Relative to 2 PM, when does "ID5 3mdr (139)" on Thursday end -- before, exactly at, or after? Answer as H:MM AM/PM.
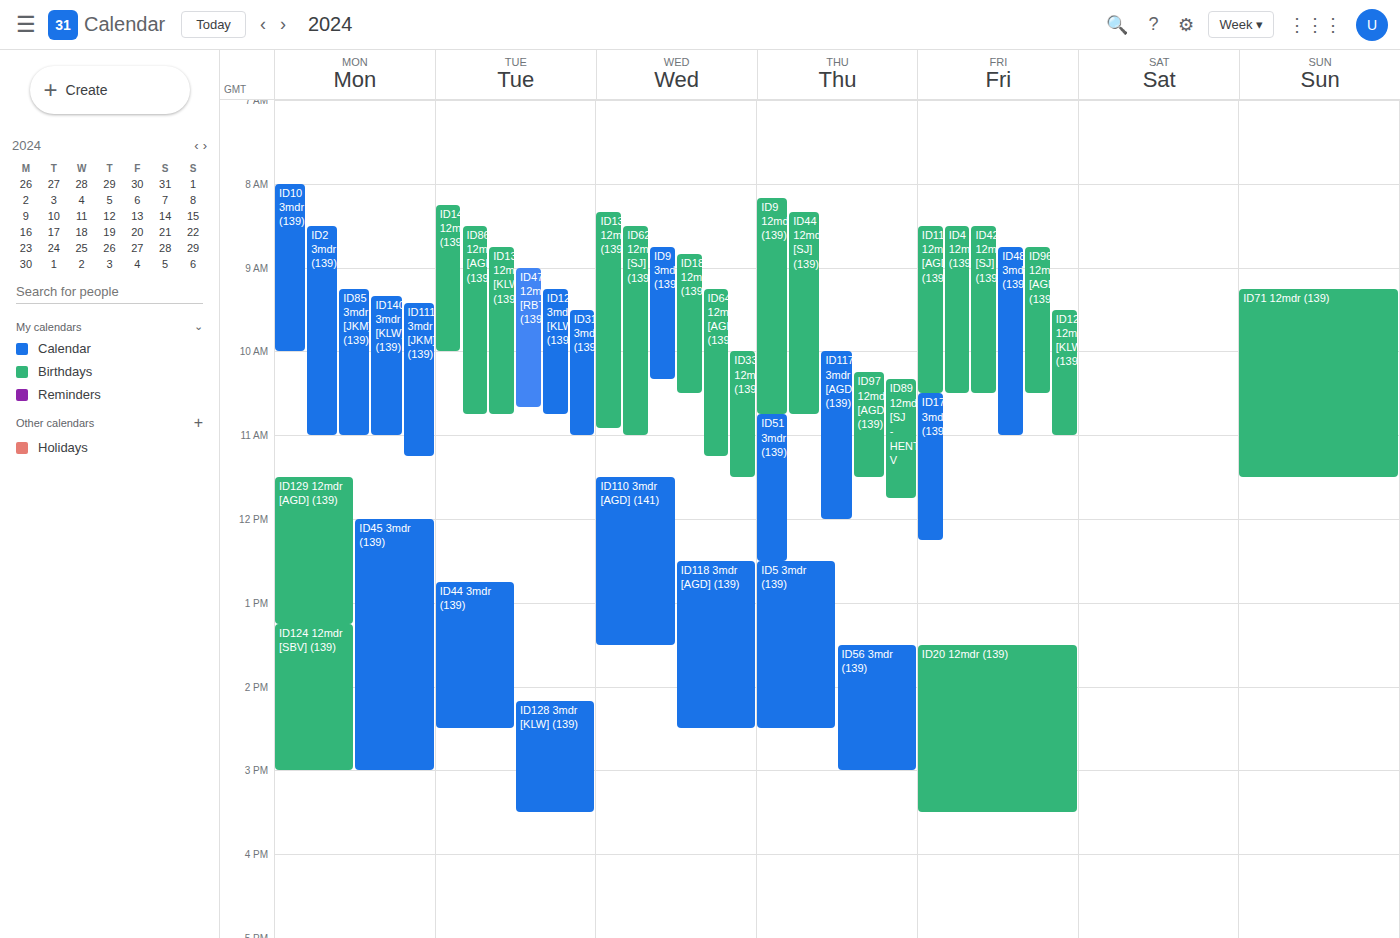
2:30 PM -- after 2 PM, 30 minutes below the 2 PM line.